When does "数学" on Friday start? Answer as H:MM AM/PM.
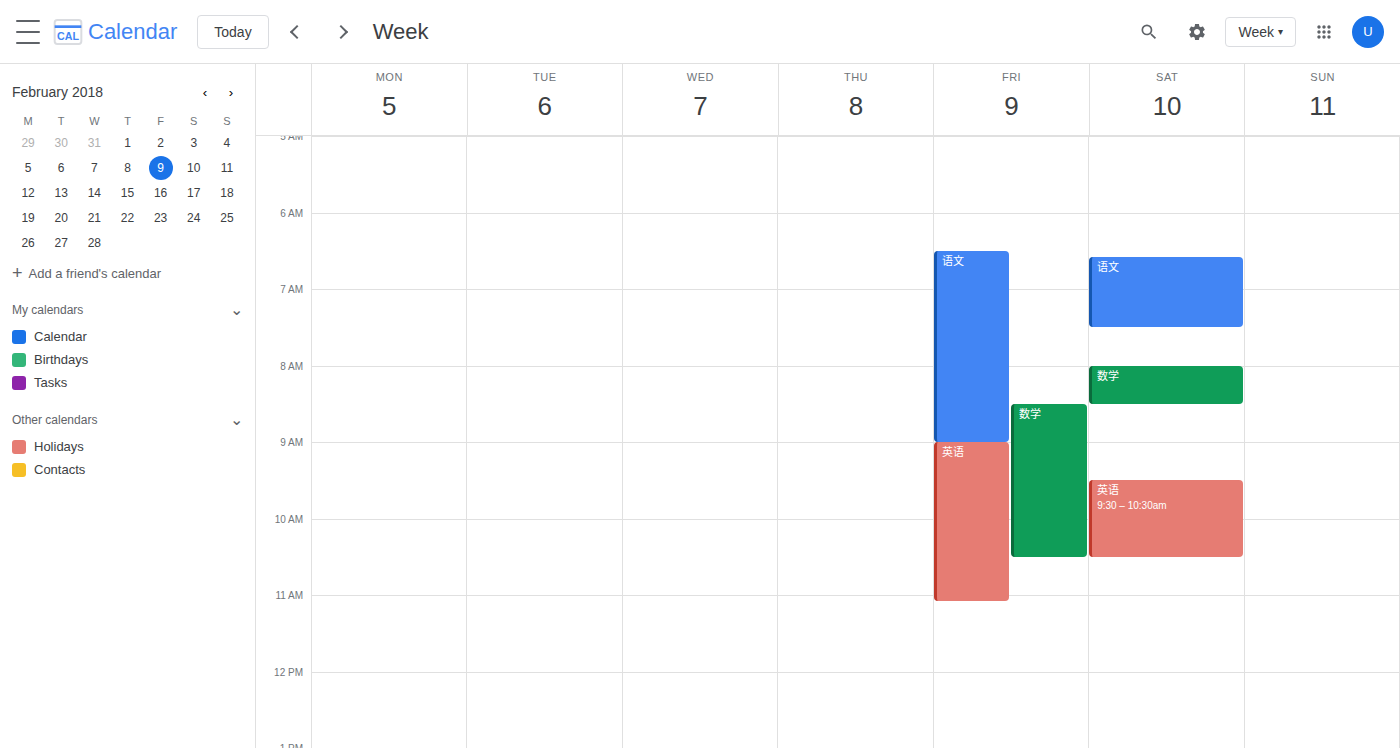
8:30 AM